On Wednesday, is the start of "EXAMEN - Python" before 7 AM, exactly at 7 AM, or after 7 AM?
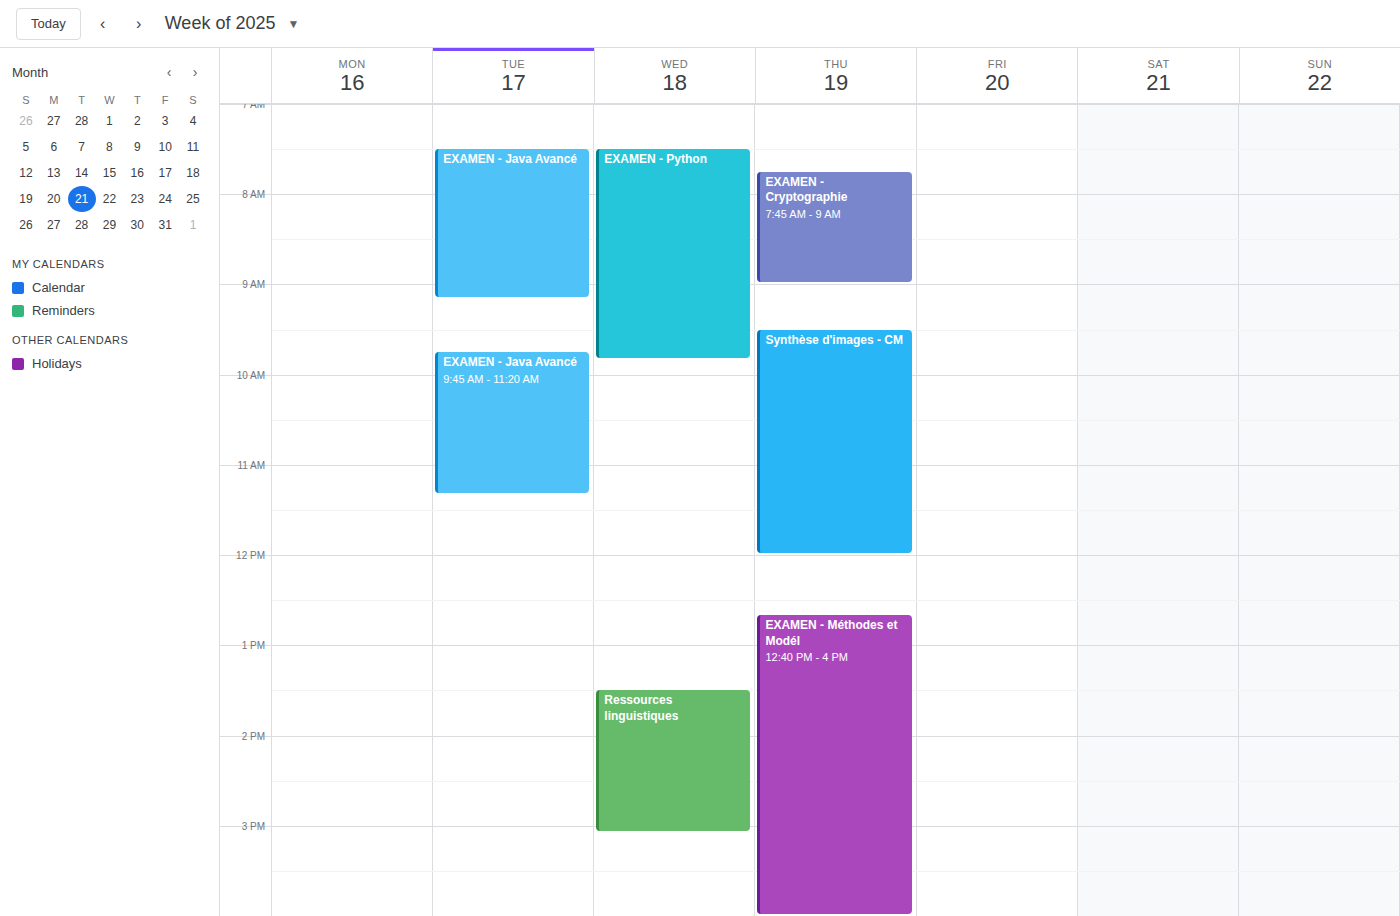
7:30 AM -- after 7 AM, 30 minutes below the 7 AM line.